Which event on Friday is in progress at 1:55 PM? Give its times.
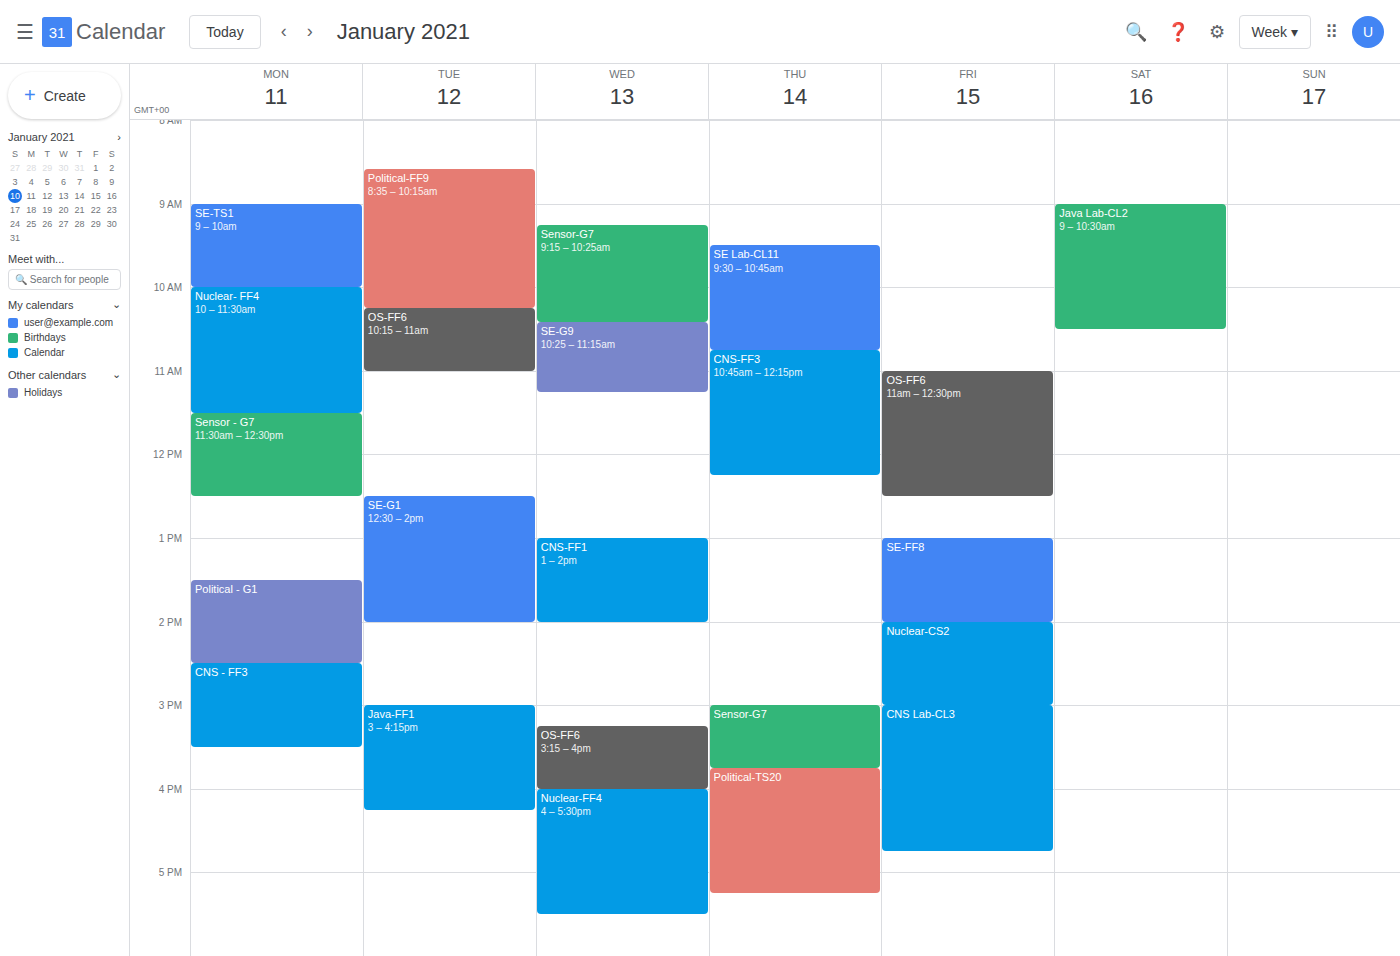
"SE-FF8", 1:00 PM to 2:00 PM